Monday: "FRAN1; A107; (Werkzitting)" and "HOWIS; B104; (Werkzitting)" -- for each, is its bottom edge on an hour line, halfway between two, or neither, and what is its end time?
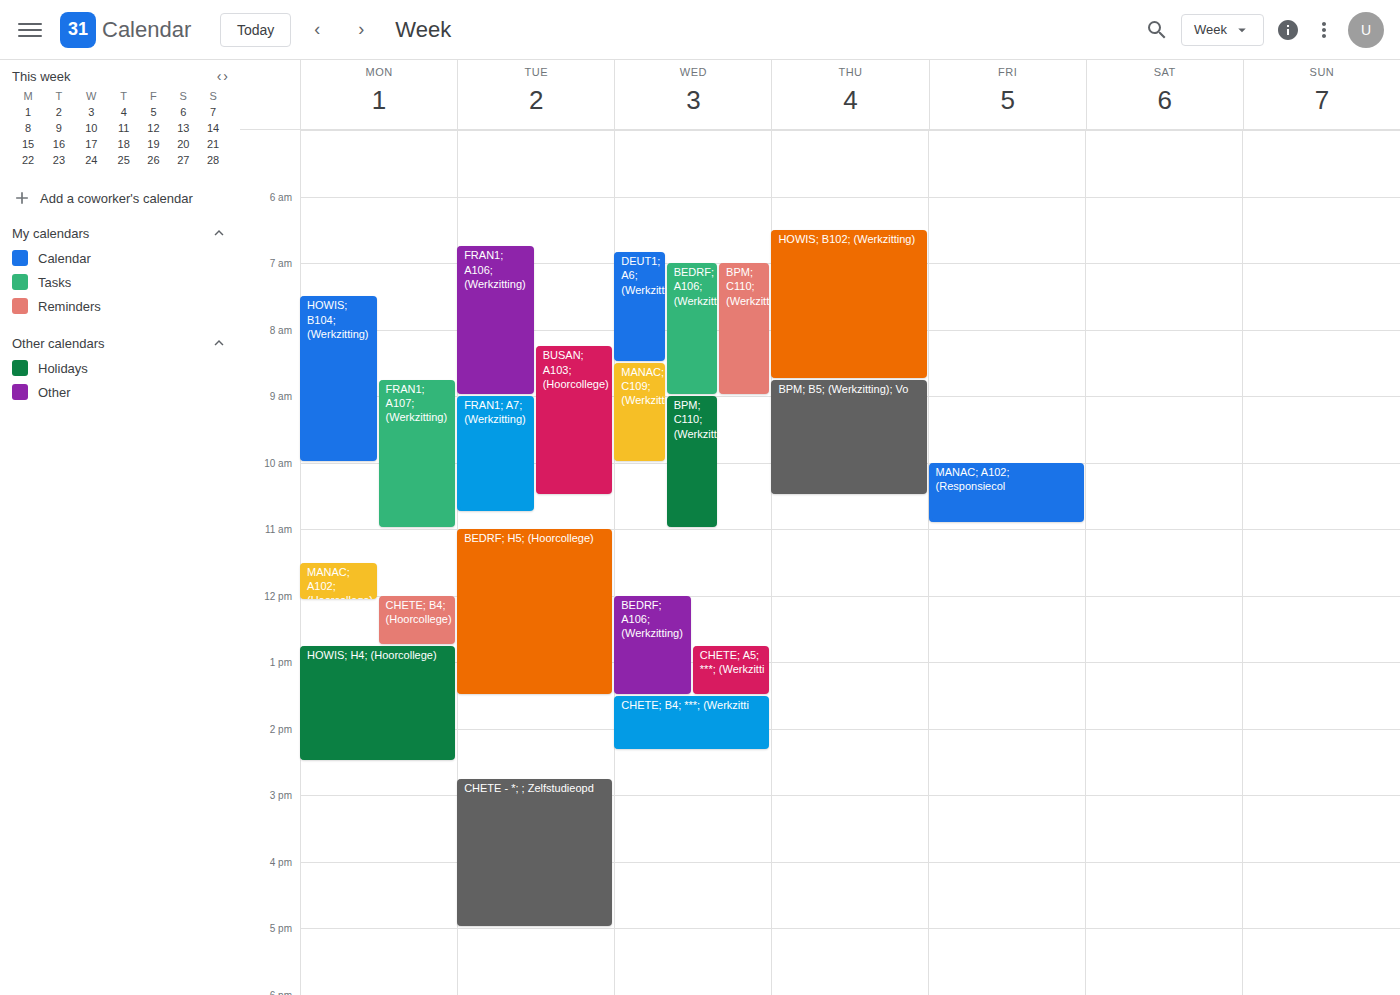
"FRAN1; A107; (Werkzitting)": 11:00 AM, exactly on the 11 AM line. "HOWIS; B104; (Werkzitting)": 10:00 AM, exactly on the 10 AM line.